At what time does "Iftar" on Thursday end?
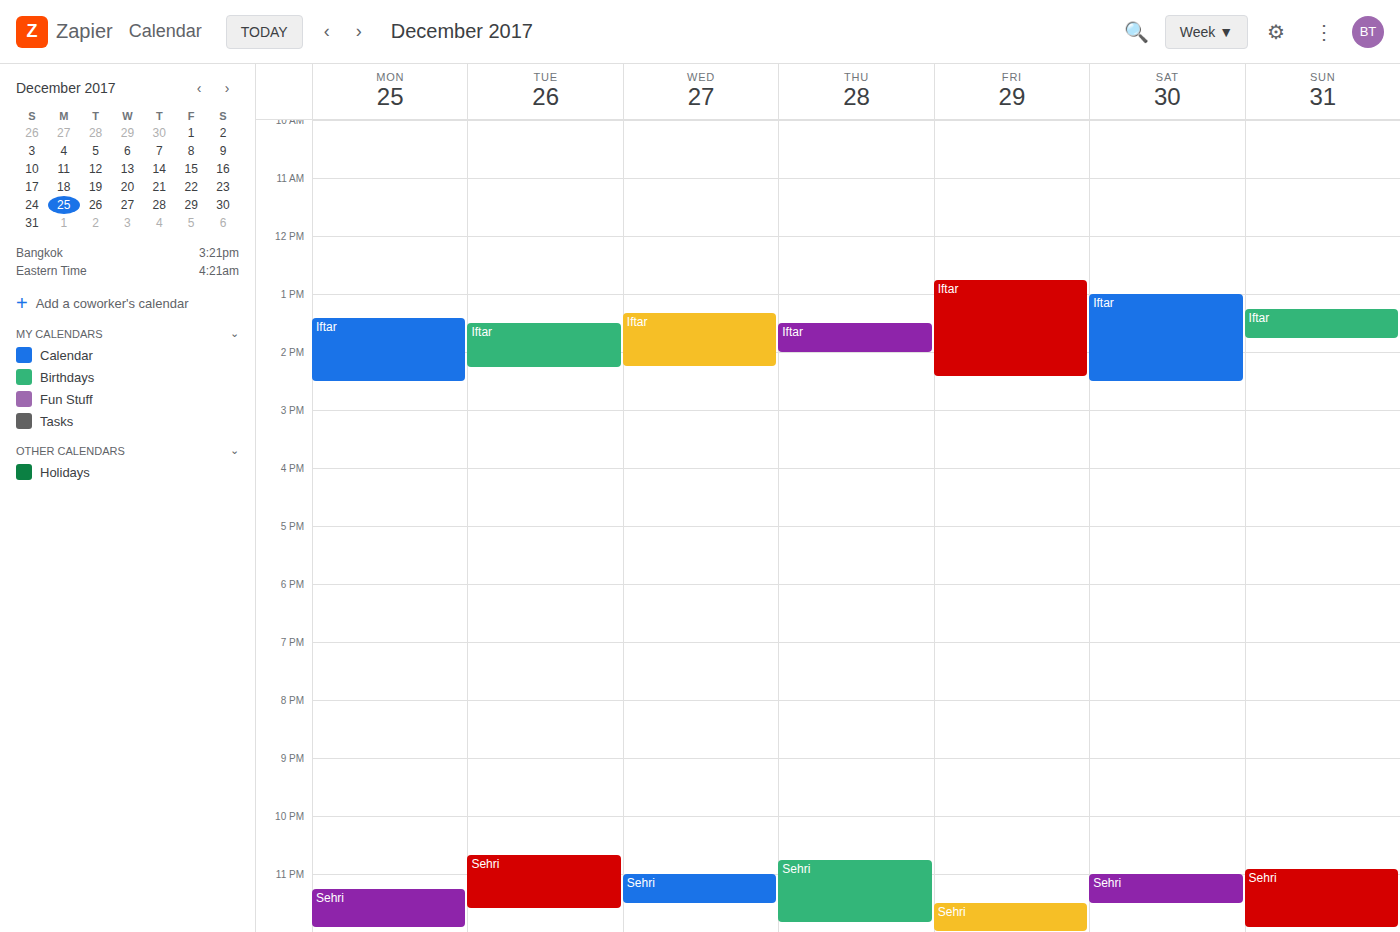
14:00